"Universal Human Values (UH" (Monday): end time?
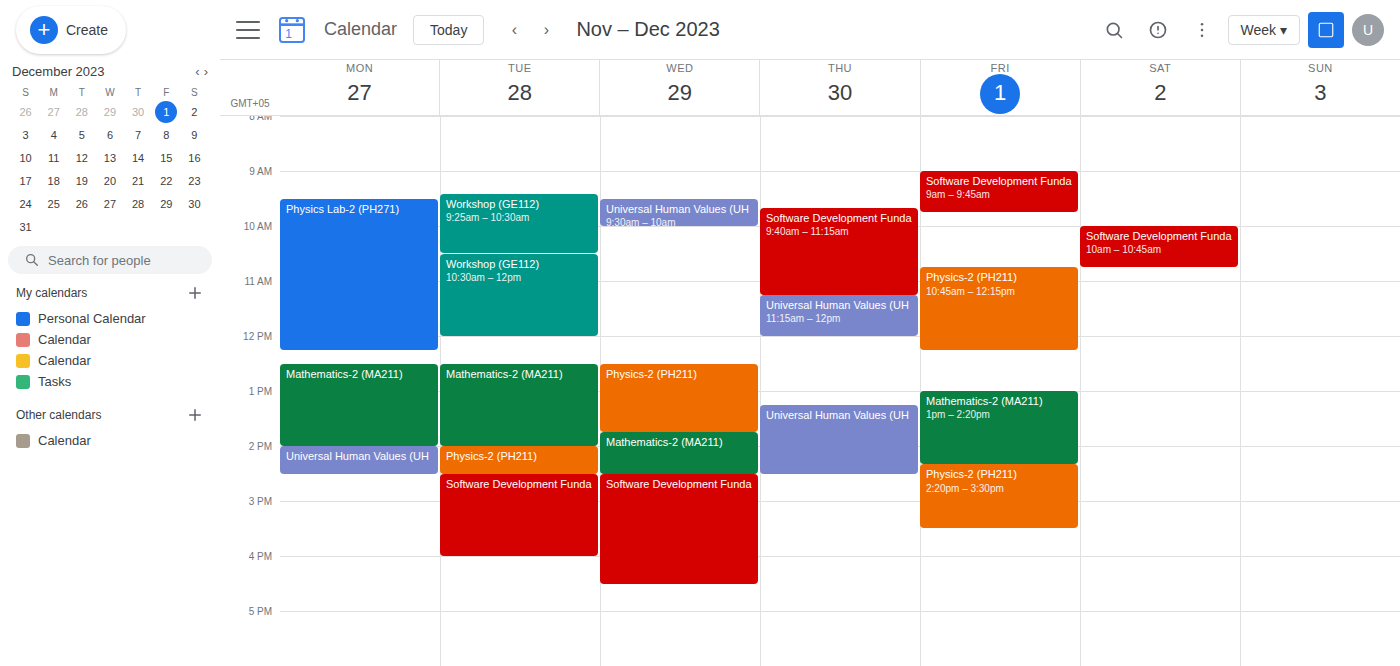
2:30 PM